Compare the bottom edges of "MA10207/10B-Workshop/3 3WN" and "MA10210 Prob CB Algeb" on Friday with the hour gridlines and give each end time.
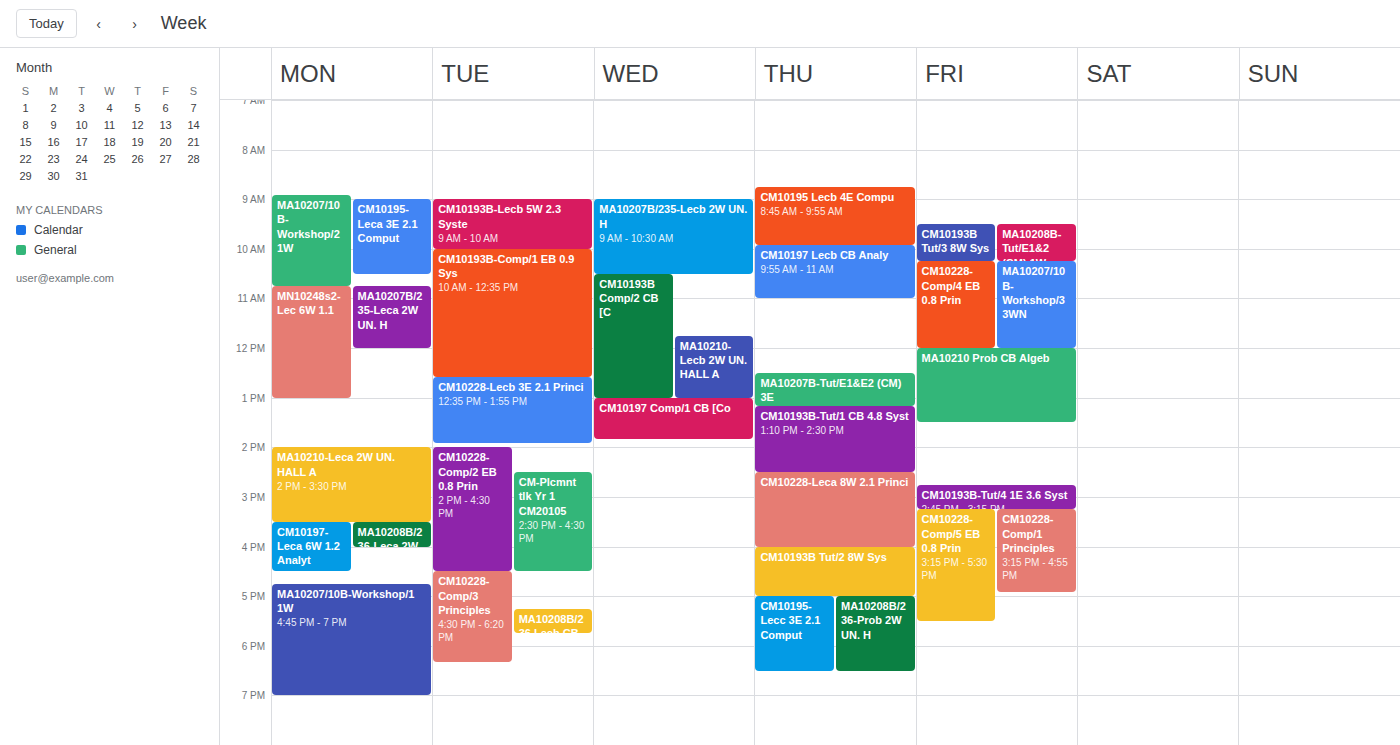
"MA10207/10B-Workshop/3 3WN": 12:00 PM, exactly on the 12 PM line. "MA10210 Prob CB Algeb": 1:30 PM, halfway between the 1 PM and 2 PM lines.